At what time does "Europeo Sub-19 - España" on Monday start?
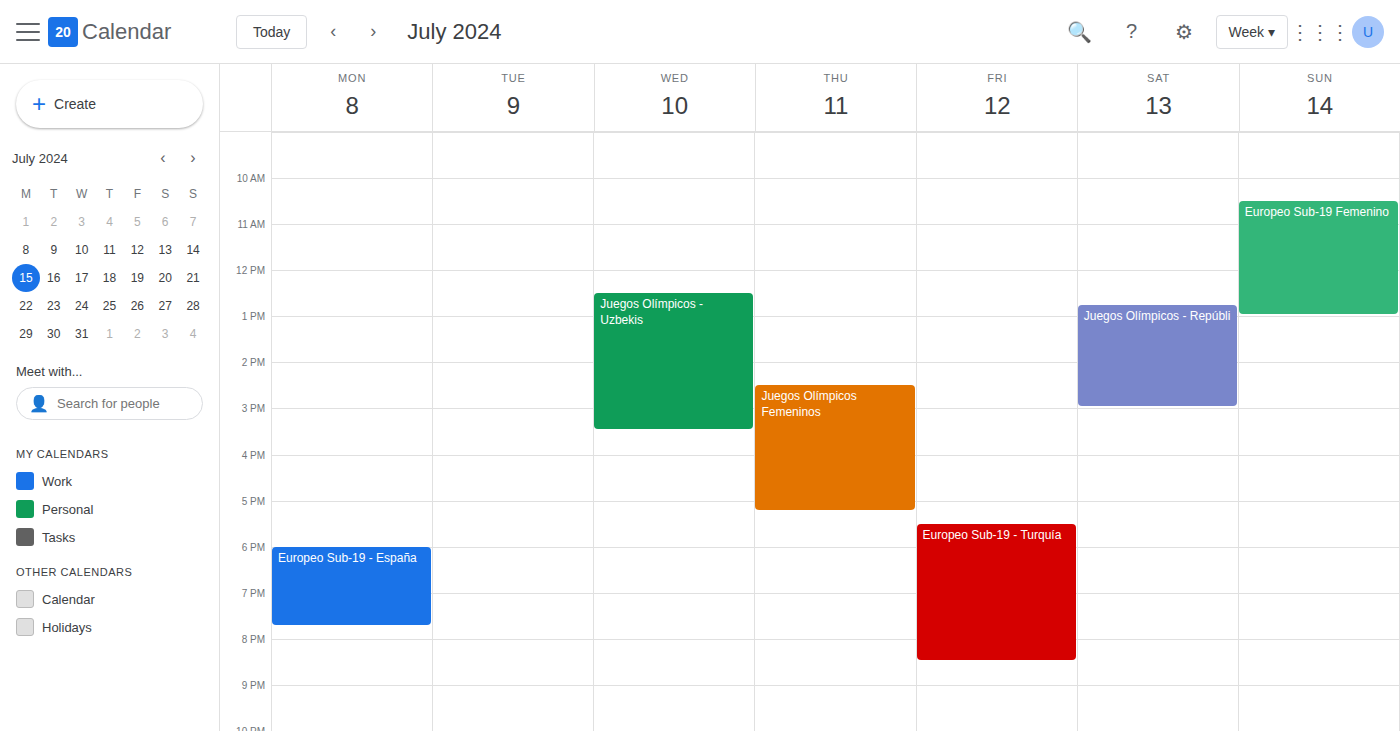
18:00